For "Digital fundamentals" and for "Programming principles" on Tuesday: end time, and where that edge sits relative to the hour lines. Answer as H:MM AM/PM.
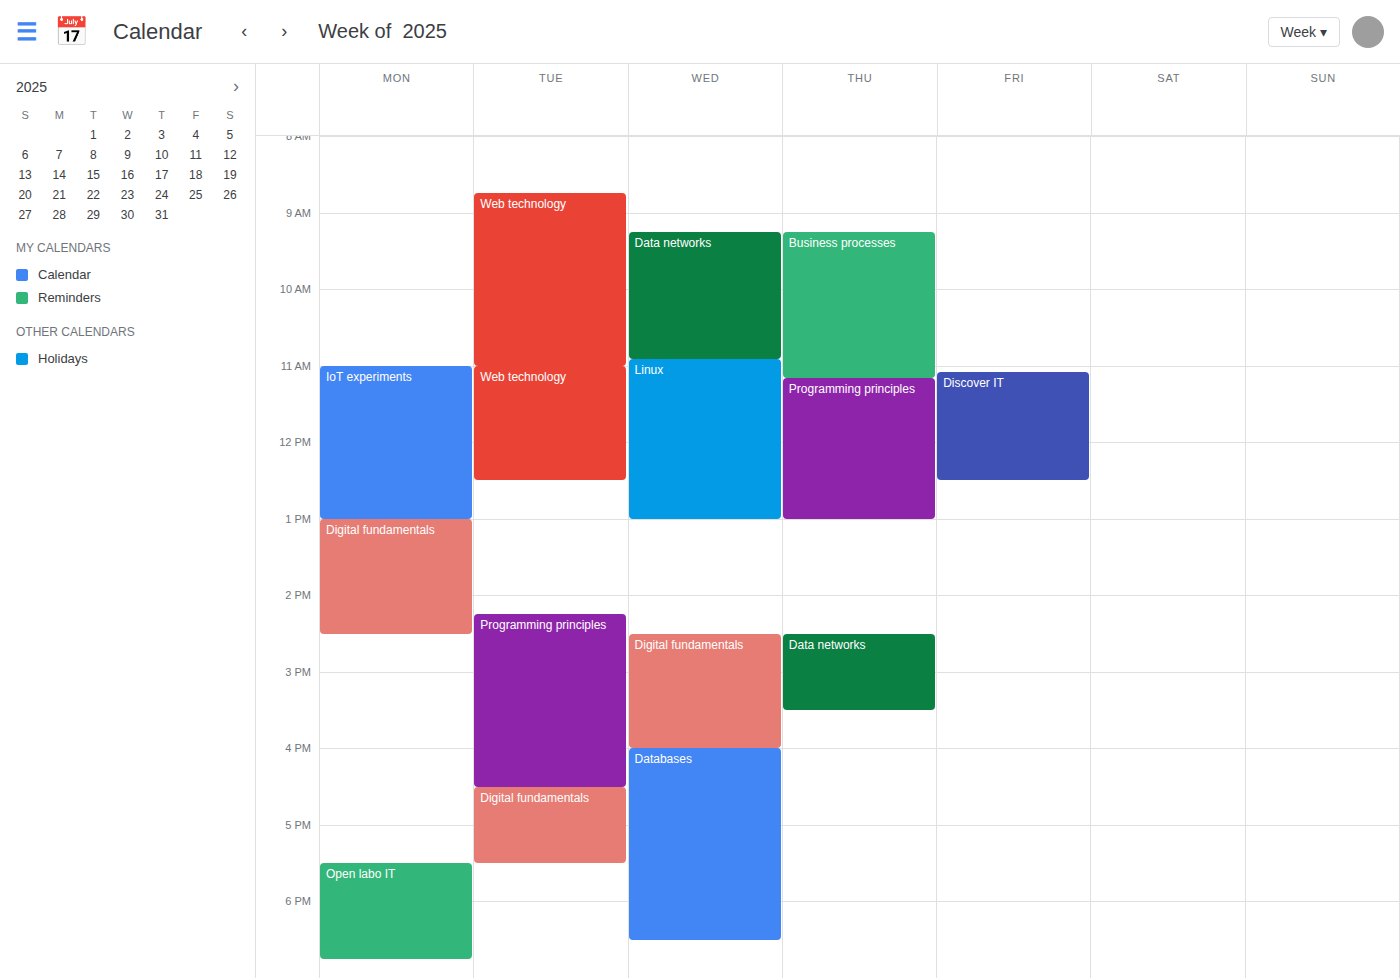
"Digital fundamentals": 5:30 PM, halfway between the 5 PM and 6 PM lines. "Programming principles": 4:30 PM, halfway between the 4 PM and 5 PM lines.